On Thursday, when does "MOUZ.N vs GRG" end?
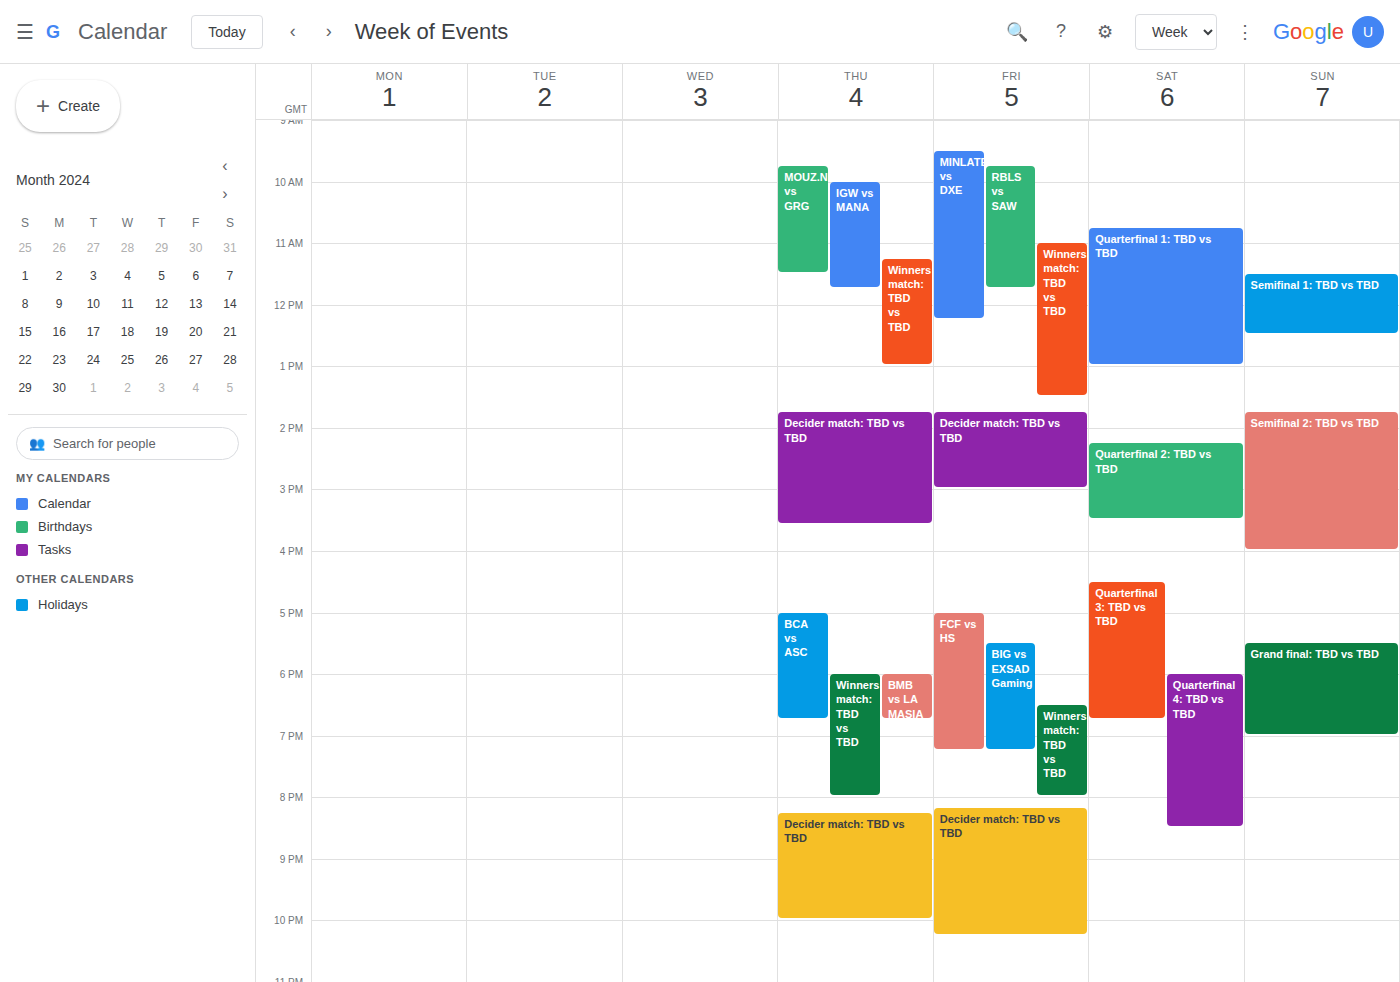
11:30 AM